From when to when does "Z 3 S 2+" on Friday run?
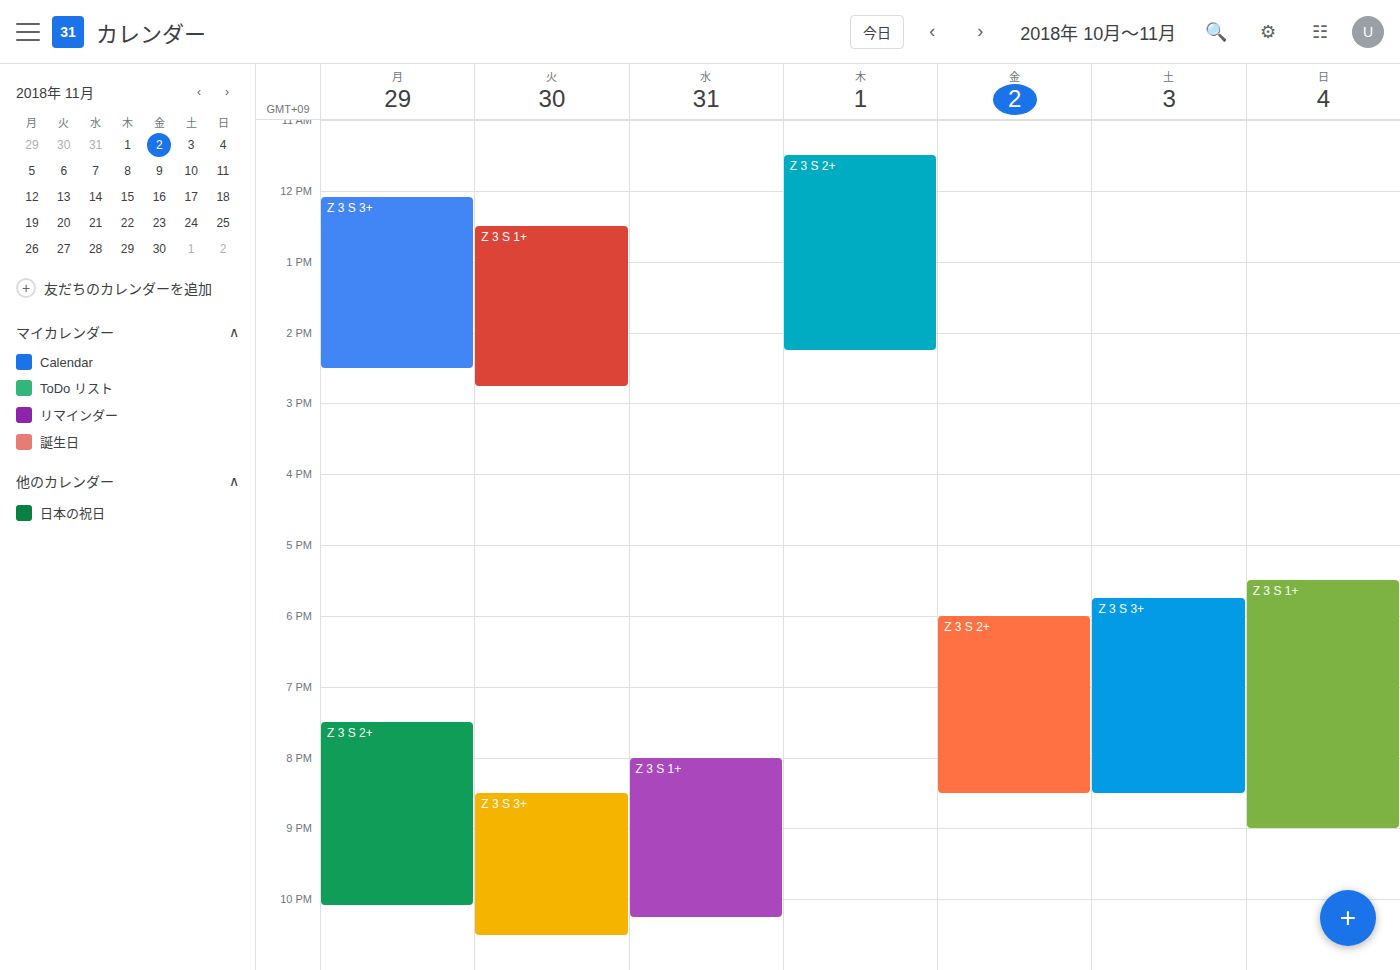
6:00 PM to 8:30 PM